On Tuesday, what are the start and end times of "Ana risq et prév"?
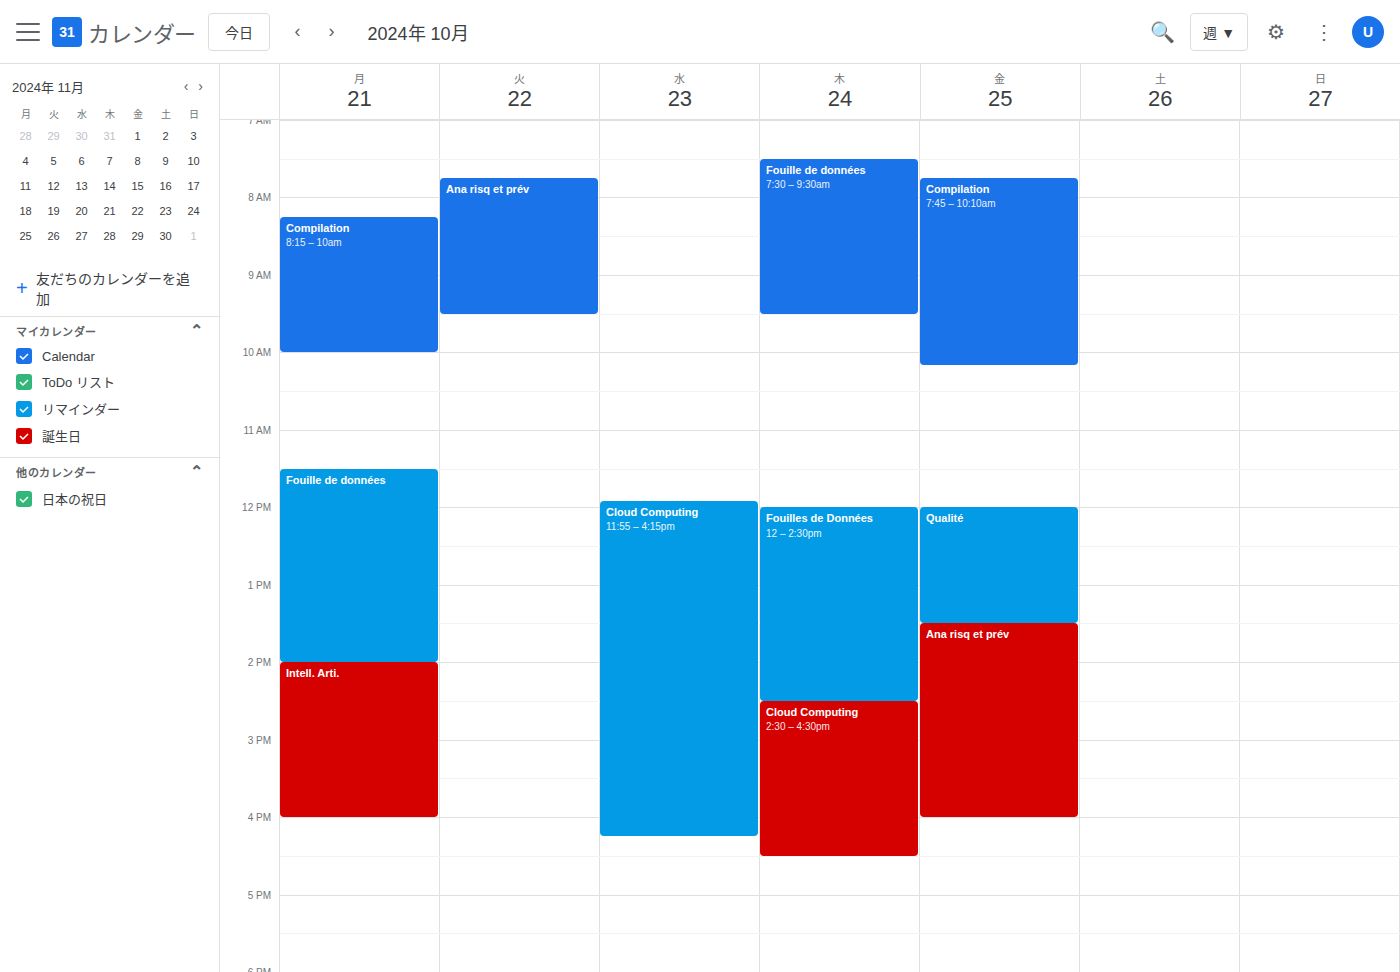
7:45 AM to 9:30 AM